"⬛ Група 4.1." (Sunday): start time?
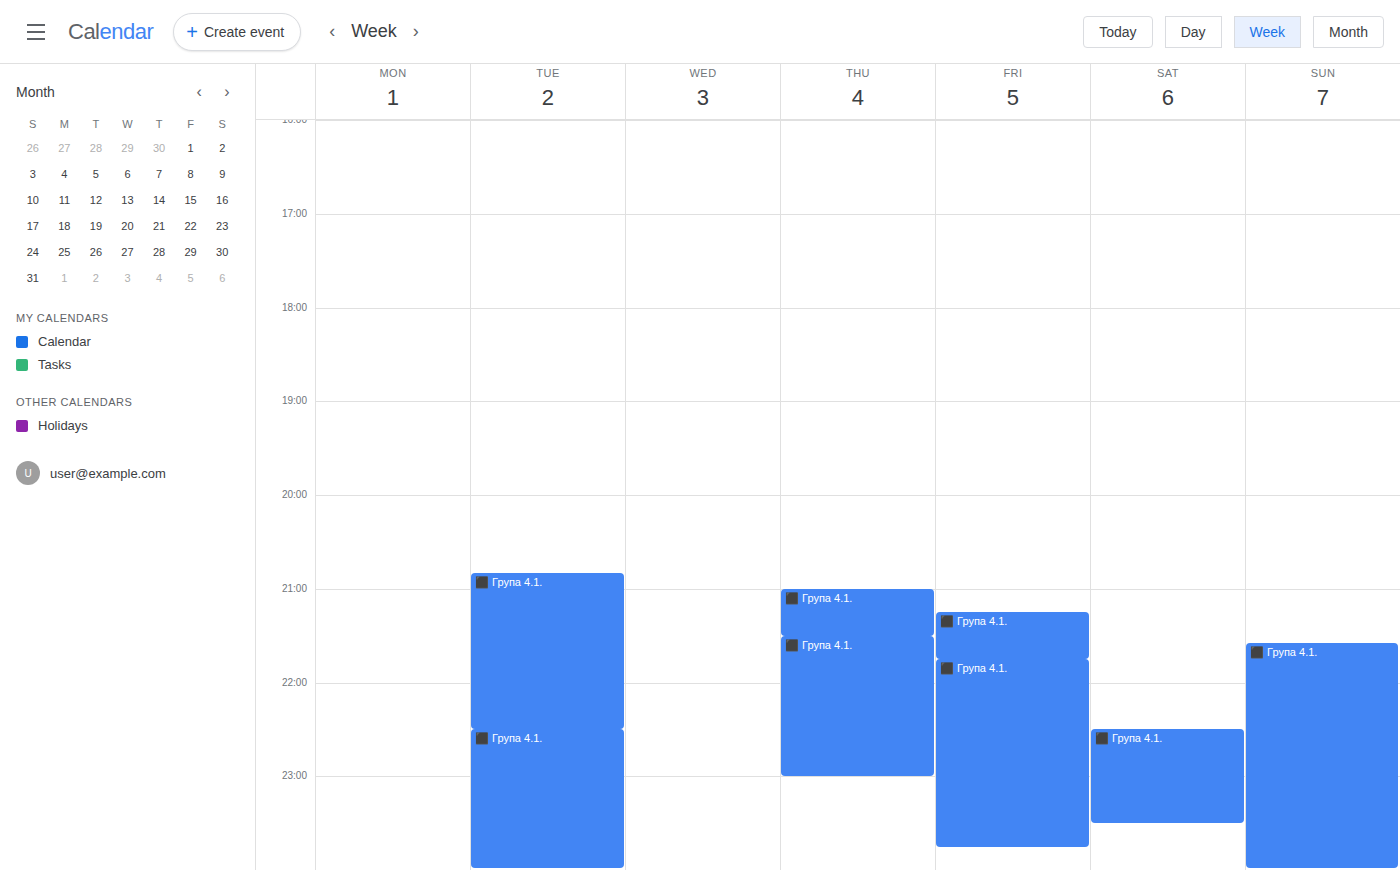
9:35 PM